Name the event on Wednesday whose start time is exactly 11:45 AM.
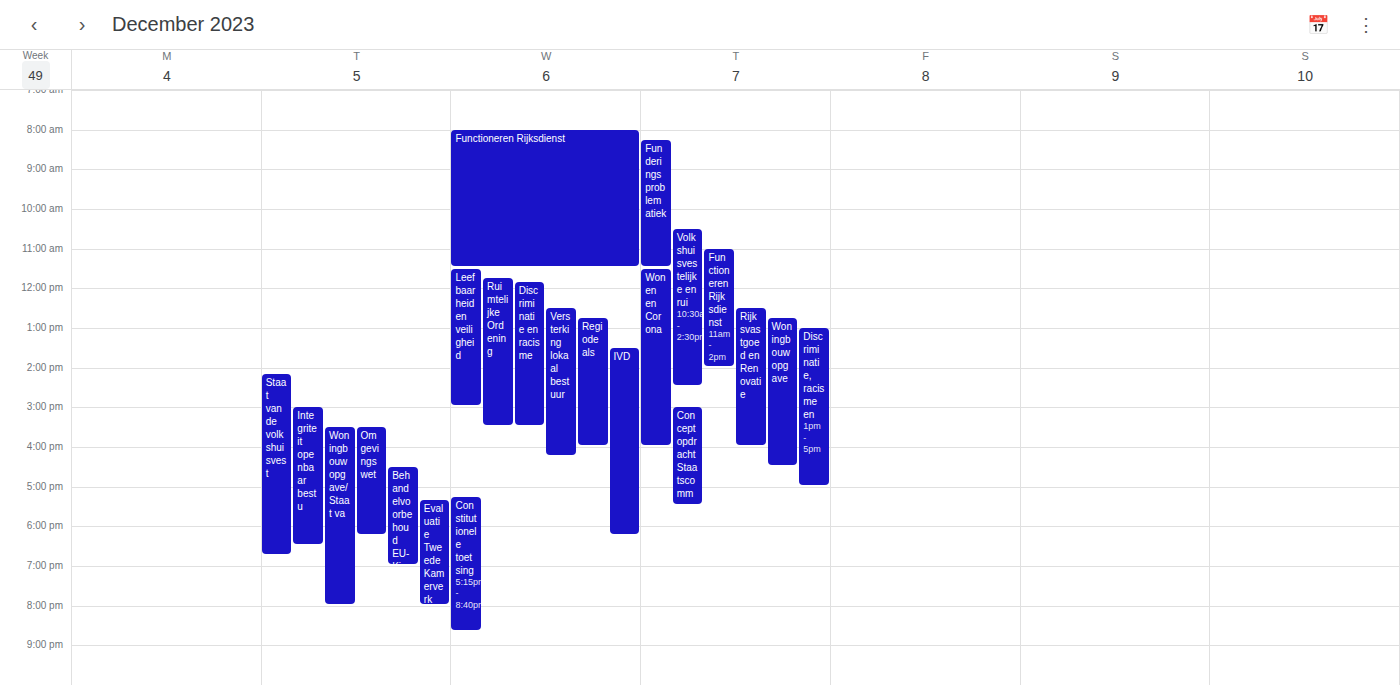
"Ruimtelijke Ordening"